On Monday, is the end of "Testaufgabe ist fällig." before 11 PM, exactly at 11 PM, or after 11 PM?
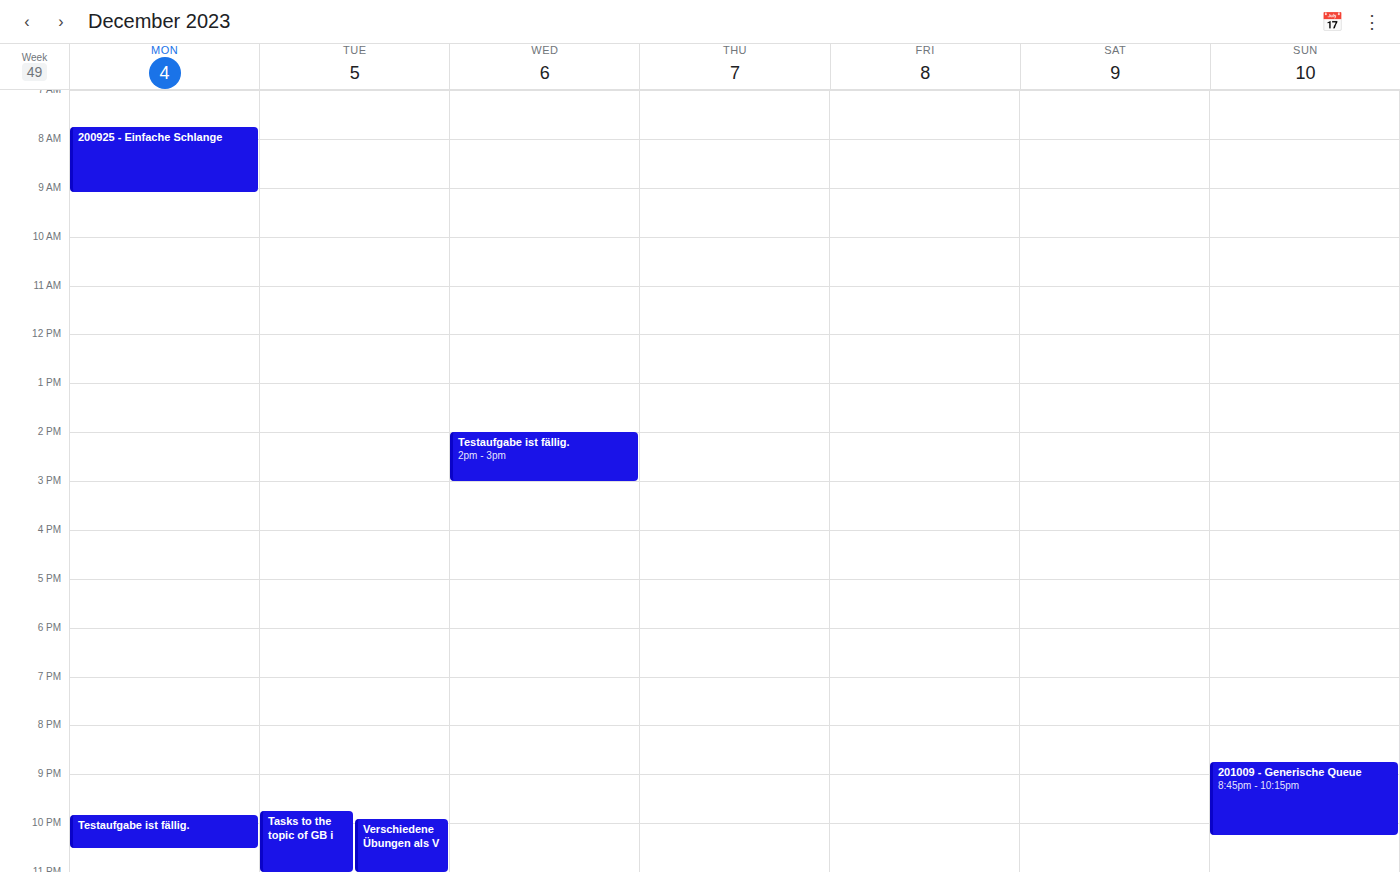
10:30 PM -- before 11 PM, 30 minutes above the 11 PM line.